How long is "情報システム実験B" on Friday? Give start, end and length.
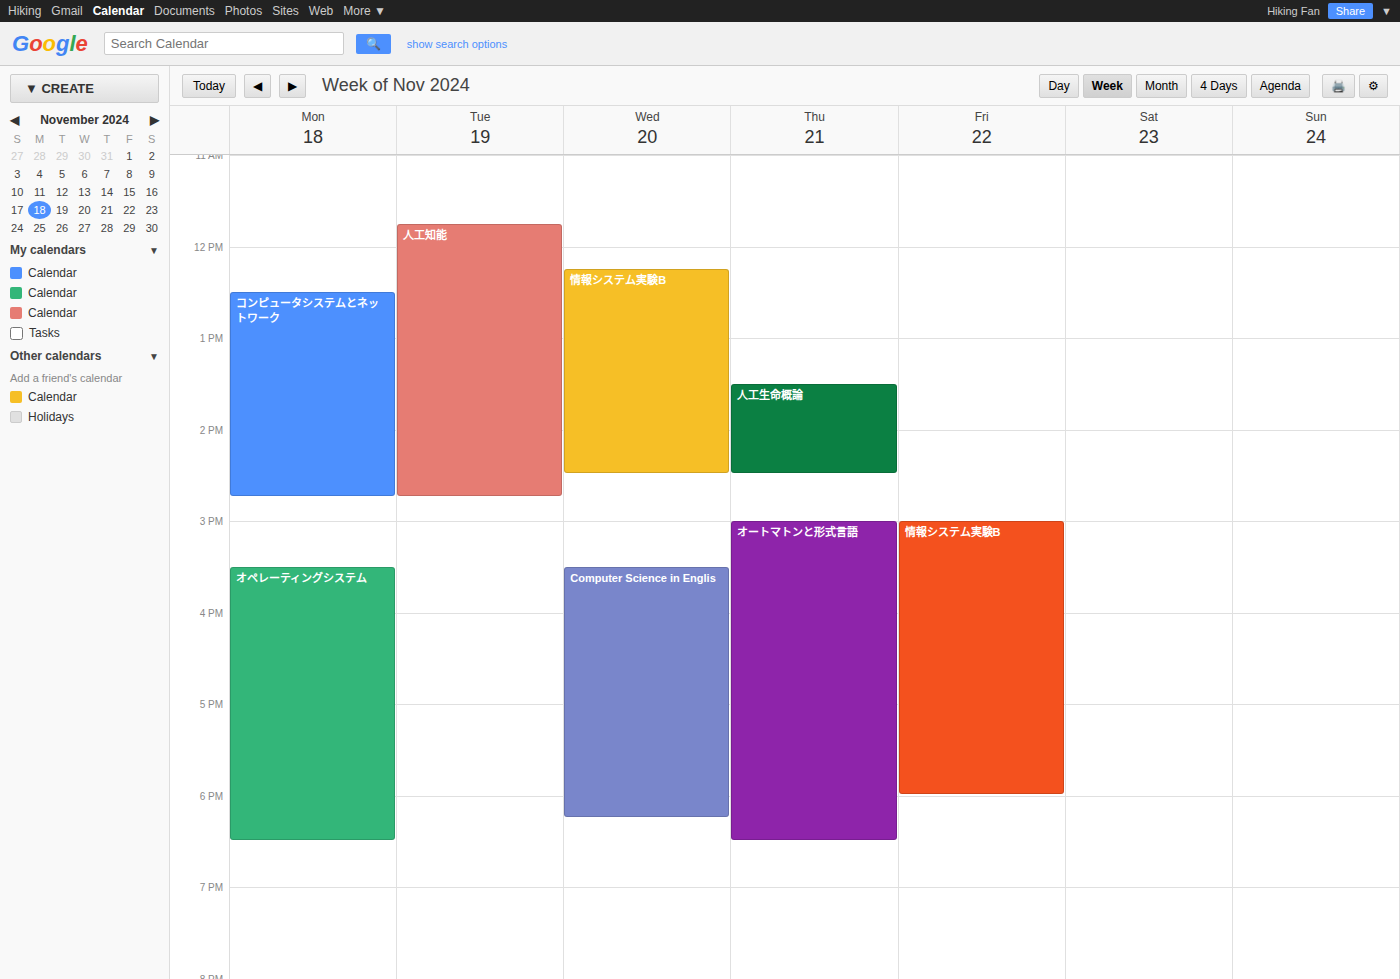
3:00 PM to 6:00 PM, 3 hours